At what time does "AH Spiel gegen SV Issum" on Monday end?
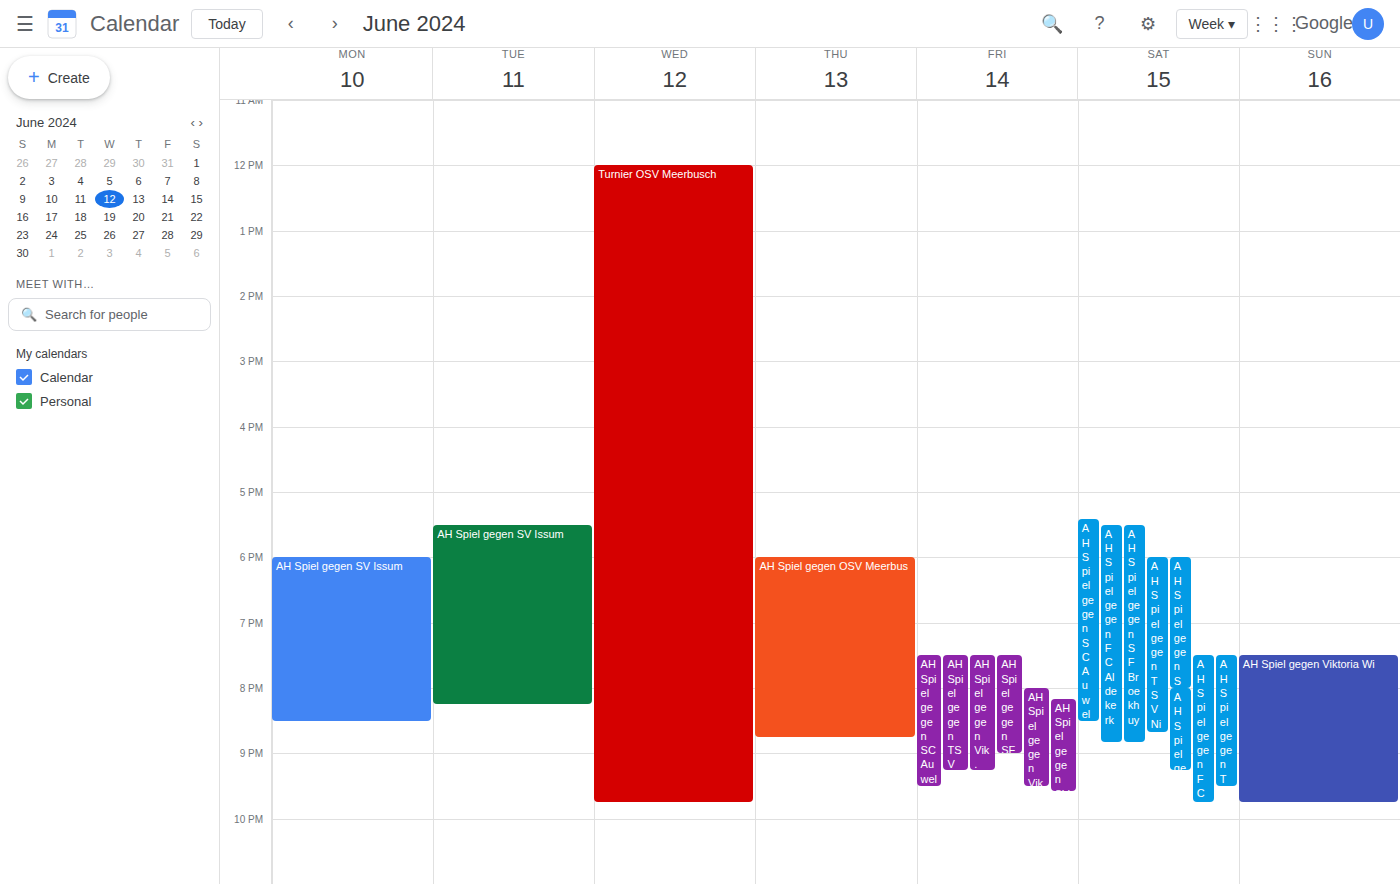
8:30 PM